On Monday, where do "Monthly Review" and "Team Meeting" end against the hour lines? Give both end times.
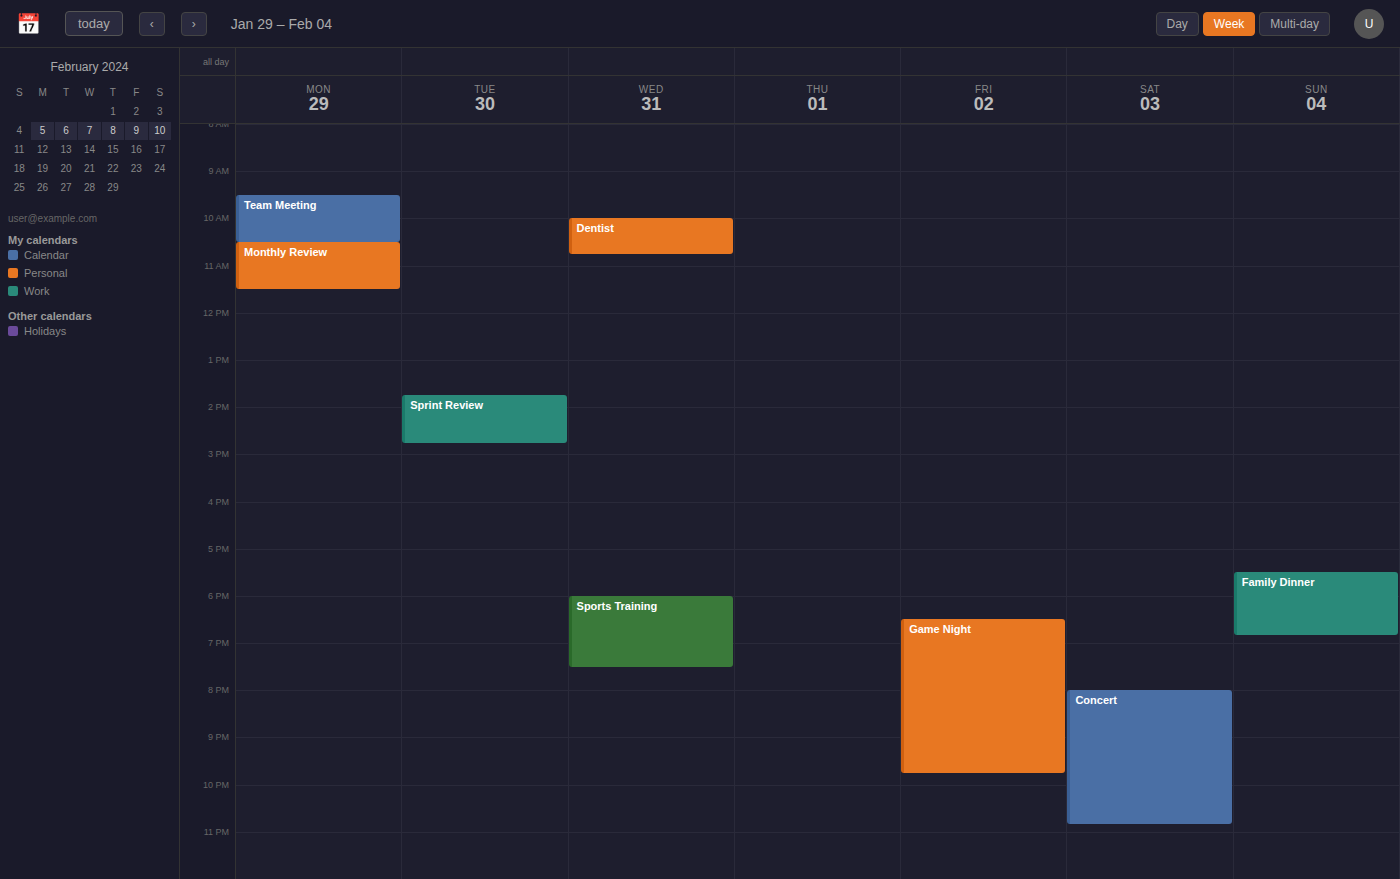
"Monthly Review": 11:30 AM, halfway between the 11 AM and 12 PM lines. "Team Meeting": 10:30 AM, halfway between the 10 AM and 11 AM lines.